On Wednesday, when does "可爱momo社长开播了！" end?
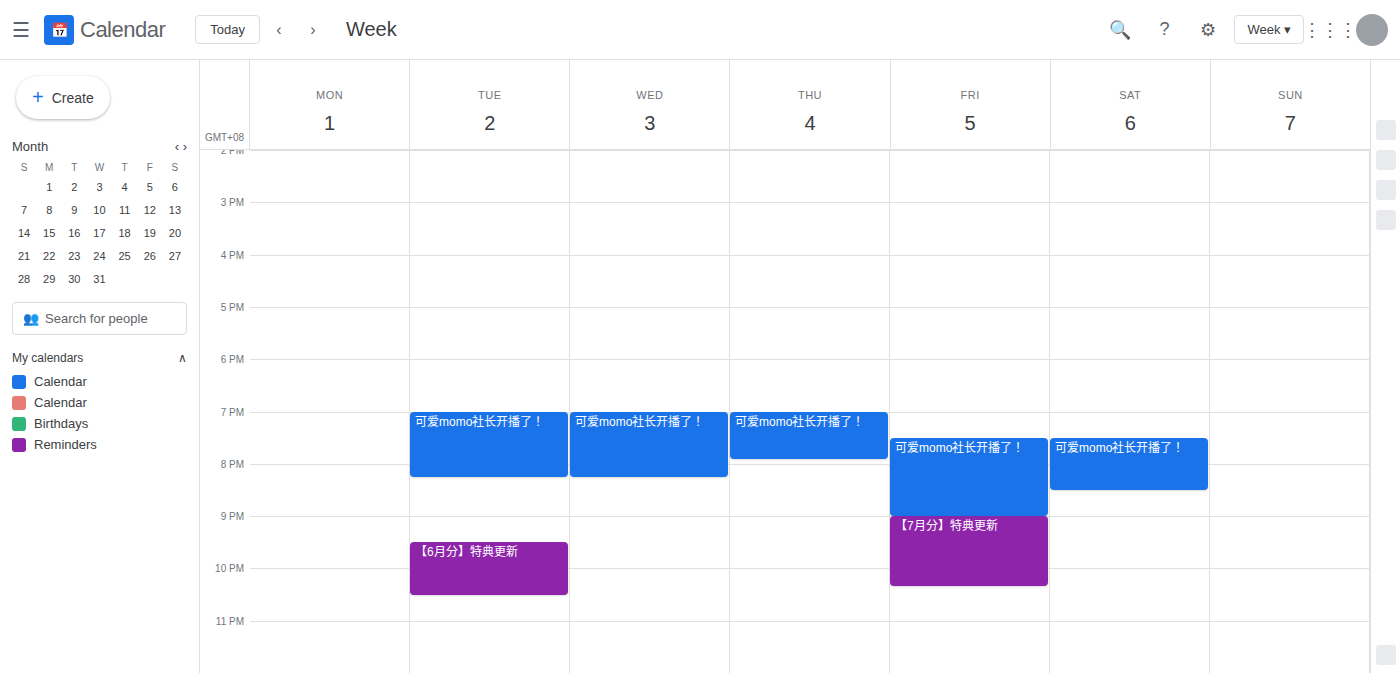
20:15